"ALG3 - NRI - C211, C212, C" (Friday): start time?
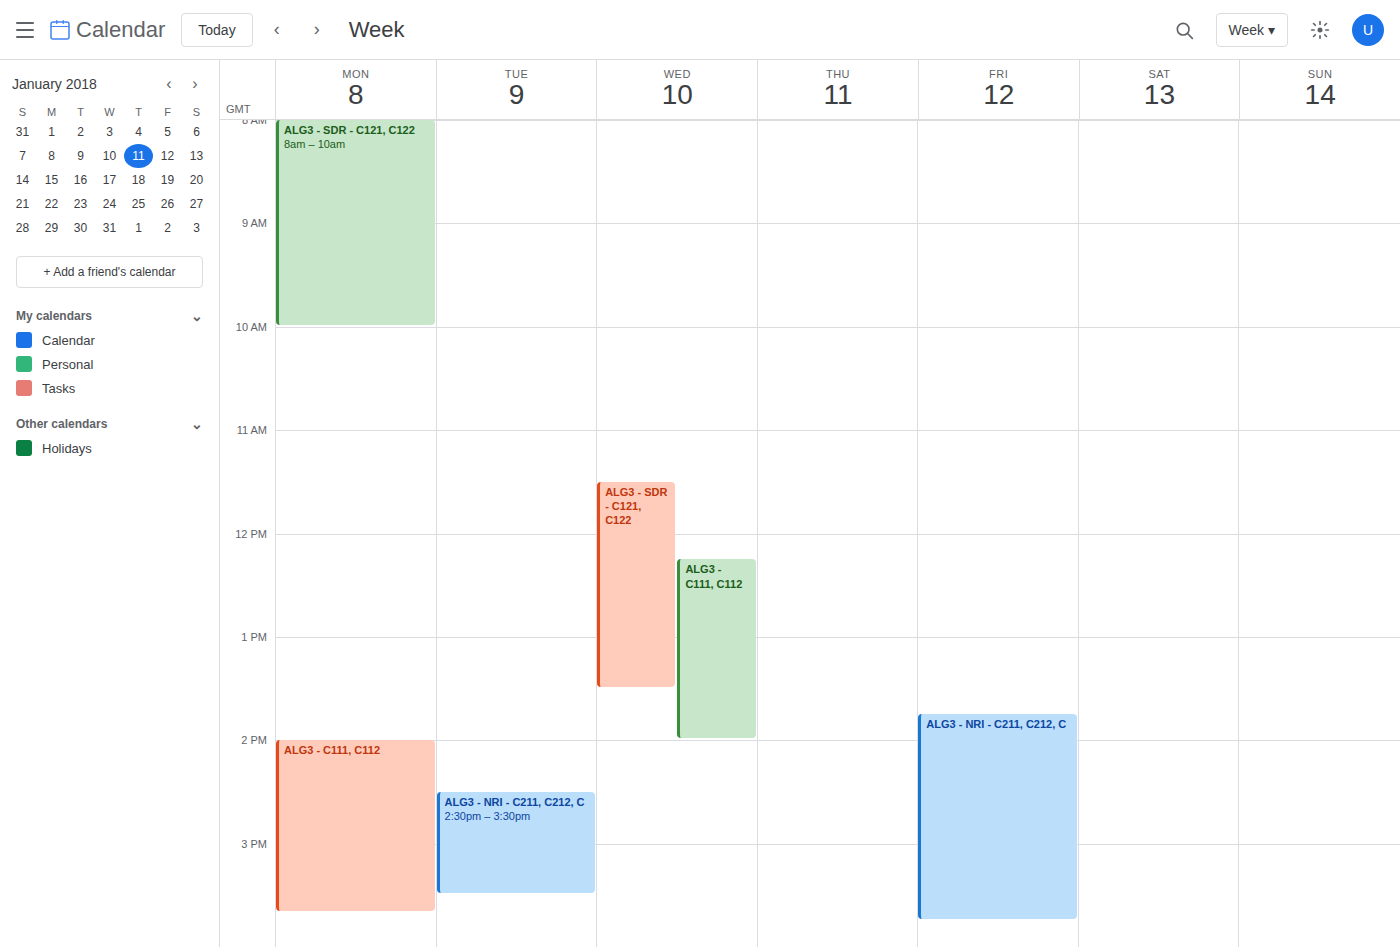
1:45 PM